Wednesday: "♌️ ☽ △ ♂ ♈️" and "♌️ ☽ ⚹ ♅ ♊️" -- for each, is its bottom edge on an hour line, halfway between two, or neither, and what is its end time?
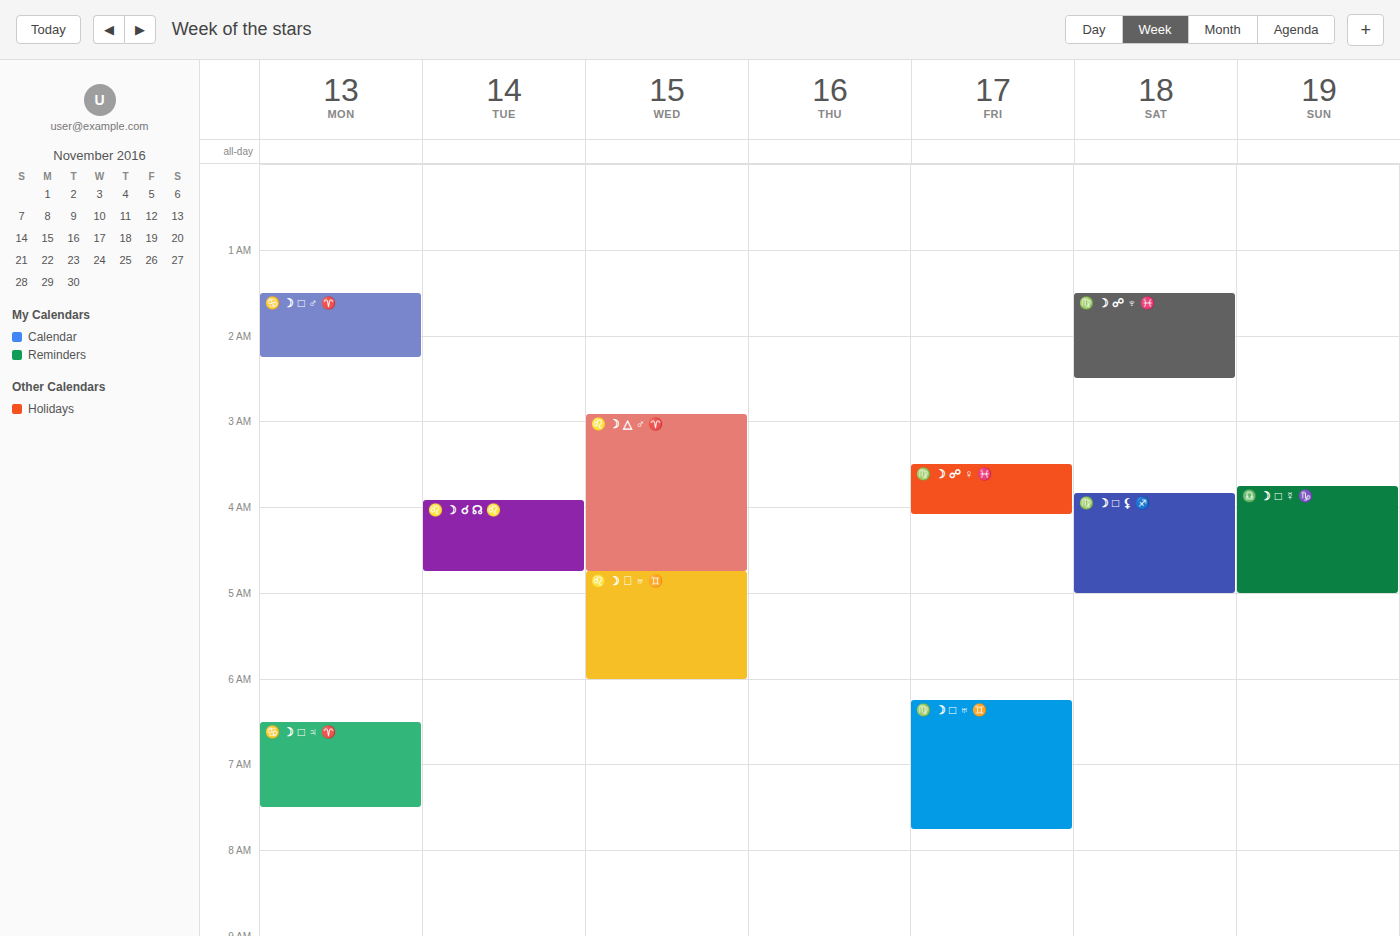
"♌️ ☽ △ ♂ ♈️": 4:45 AM, neither: three quarters of the way from the 4 AM line to the 5 AM line. "♌️ ☽ ⚹ ♅ ♊️": 6:00 AM, exactly on the 6 AM line.